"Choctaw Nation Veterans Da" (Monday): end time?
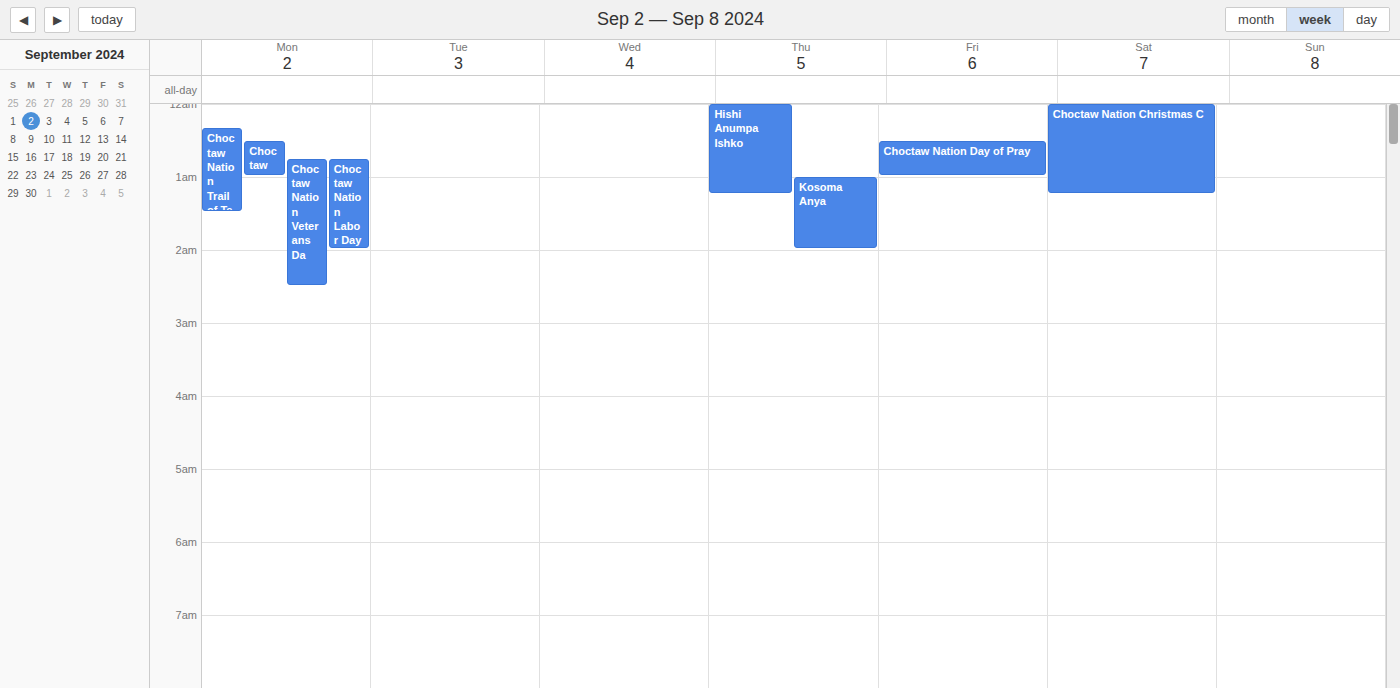
2:30 AM